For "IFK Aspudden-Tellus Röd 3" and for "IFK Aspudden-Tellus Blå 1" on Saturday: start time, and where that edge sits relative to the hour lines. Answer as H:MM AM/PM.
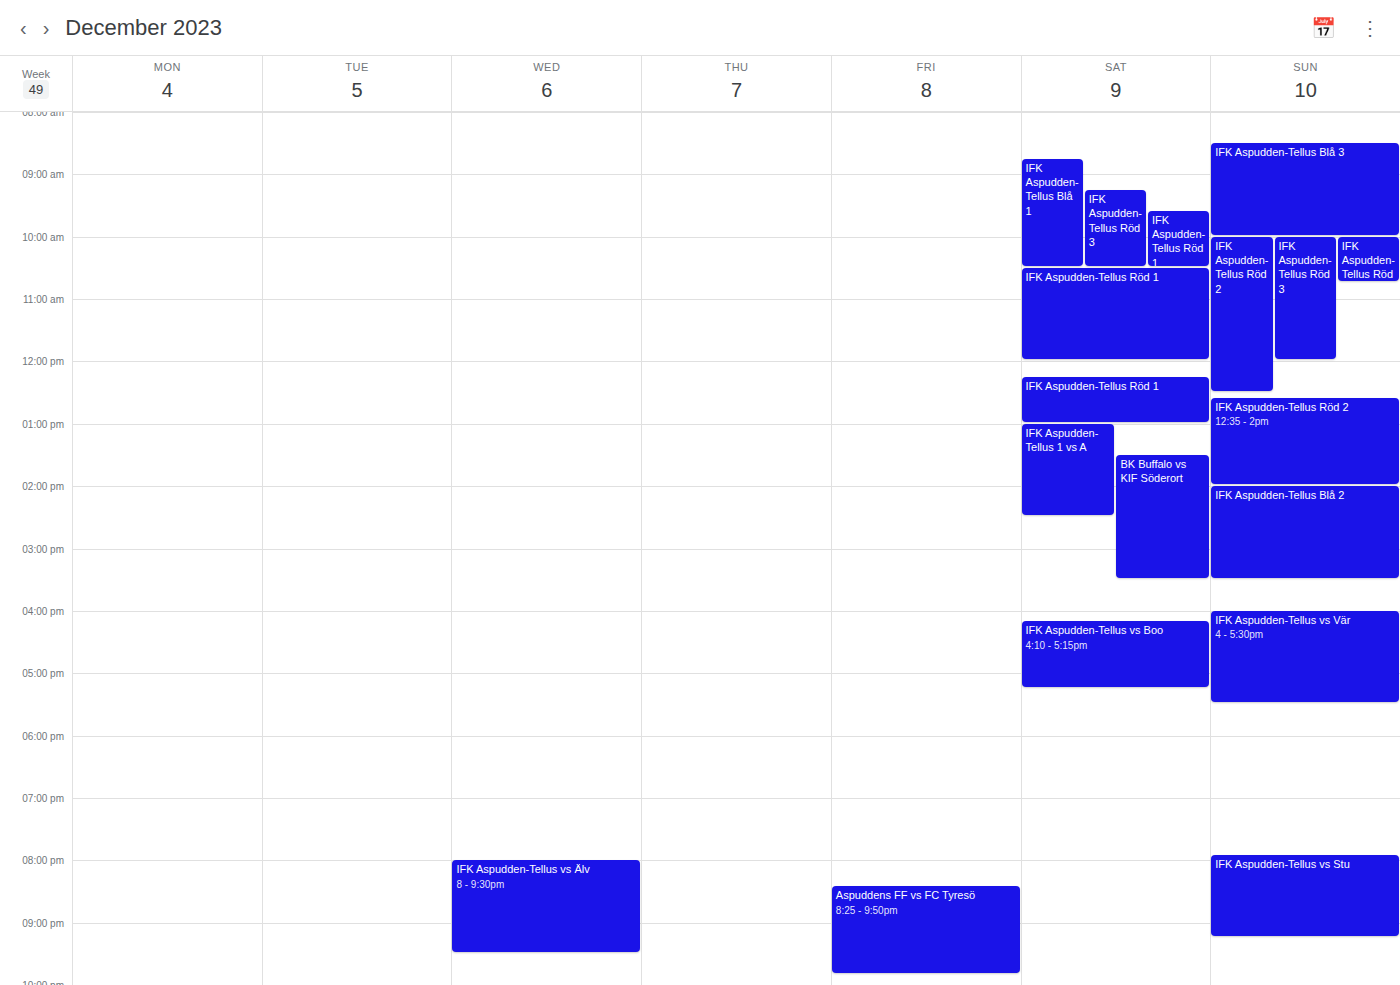
"IFK Aspudden-Tellus Röd 3": 9:15 AM, neither: a quarter of the way from the 9 AM line to the 10 AM line. "IFK Aspudden-Tellus Blå 1": 8:45 AM, neither: three quarters of the way from the 8 AM line to the 9 AM line.